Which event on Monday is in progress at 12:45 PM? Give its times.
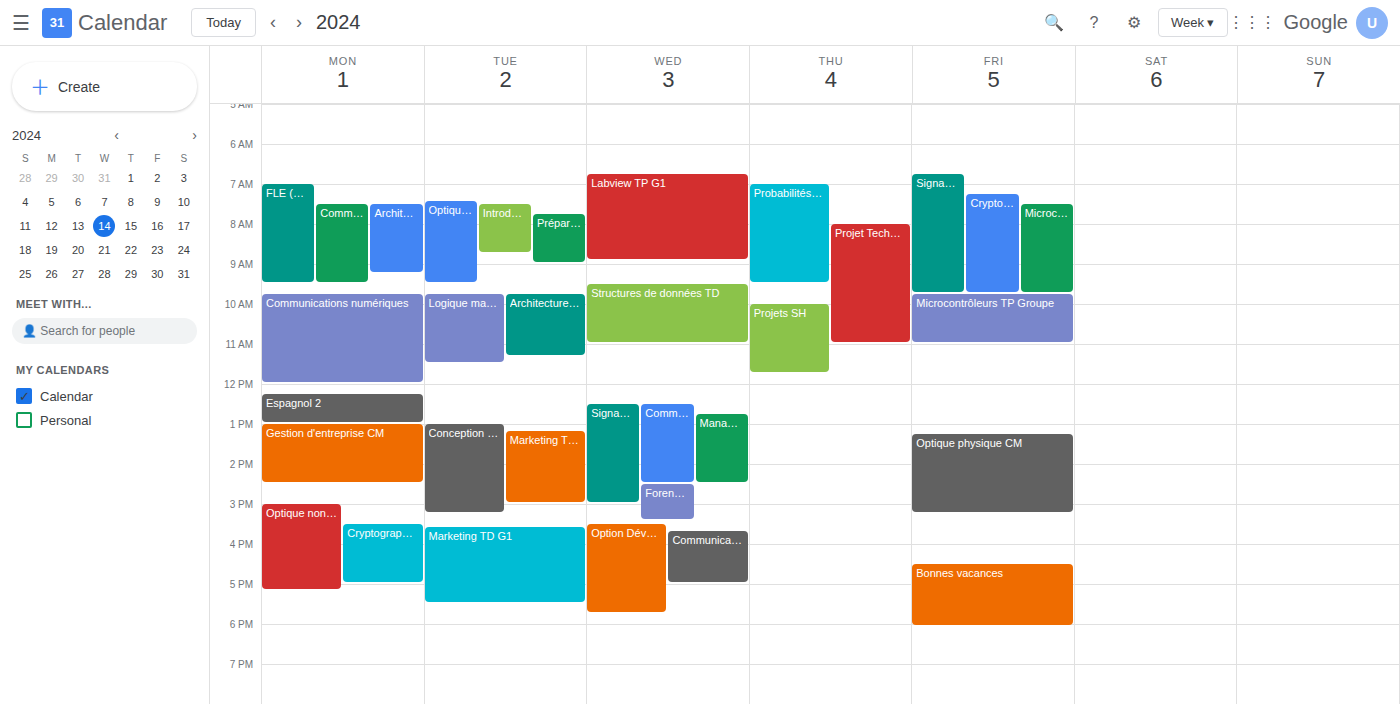
"Espagnol 2", 12:15 PM to 1:00 PM